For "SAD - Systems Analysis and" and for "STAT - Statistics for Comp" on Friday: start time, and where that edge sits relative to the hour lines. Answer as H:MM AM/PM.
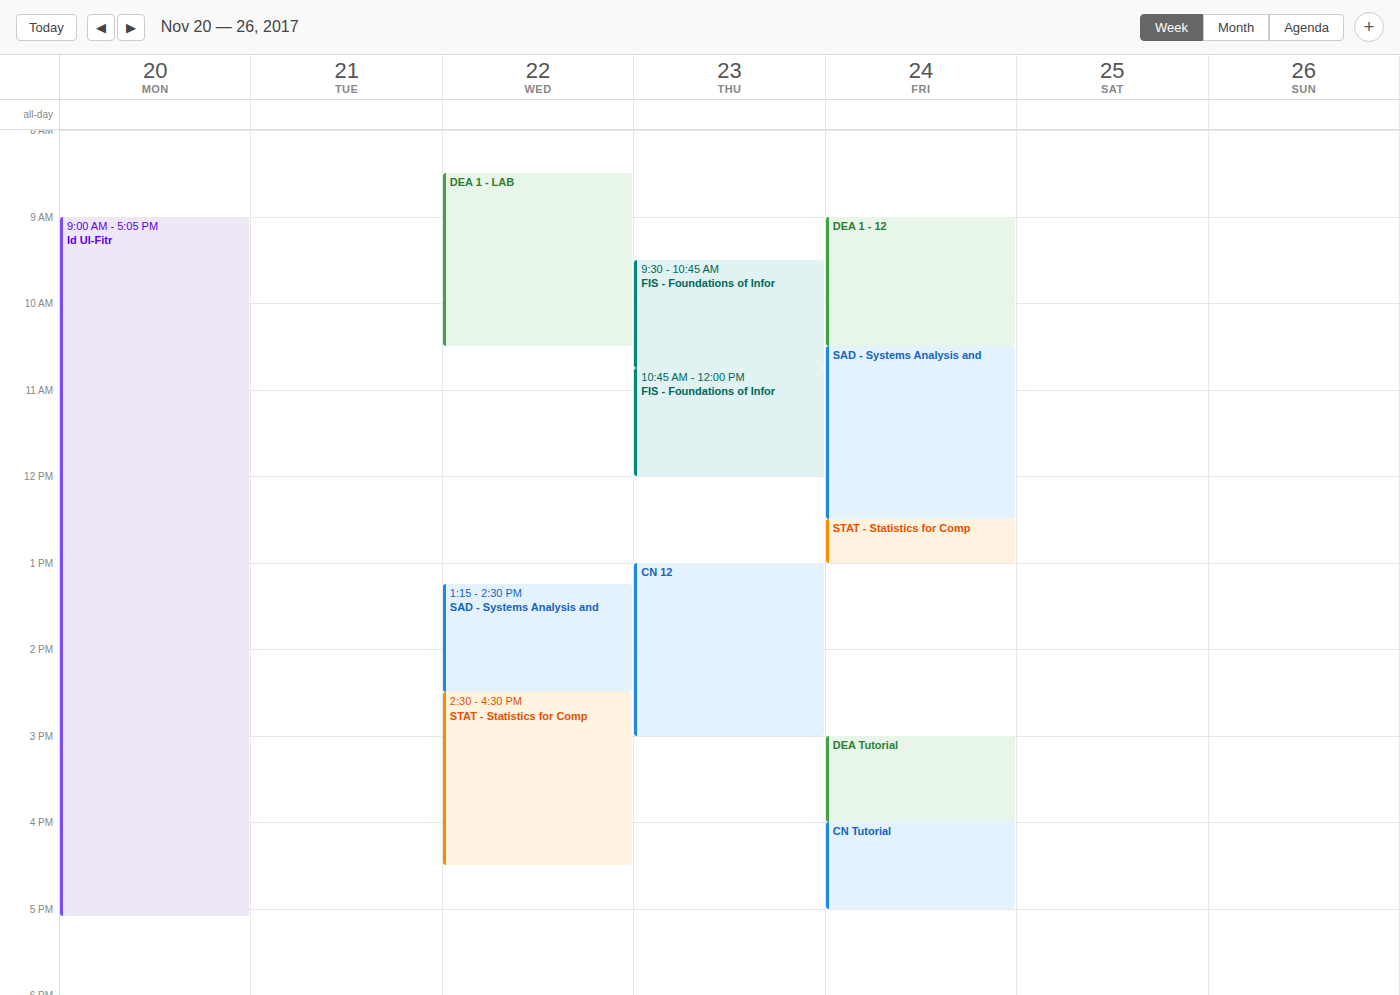
"SAD - Systems Analysis and": 10:30 AM, halfway between the 10 AM and 11 AM lines. "STAT - Statistics for Comp": 12:30 PM, halfway between the 12 PM and 1 PM lines.